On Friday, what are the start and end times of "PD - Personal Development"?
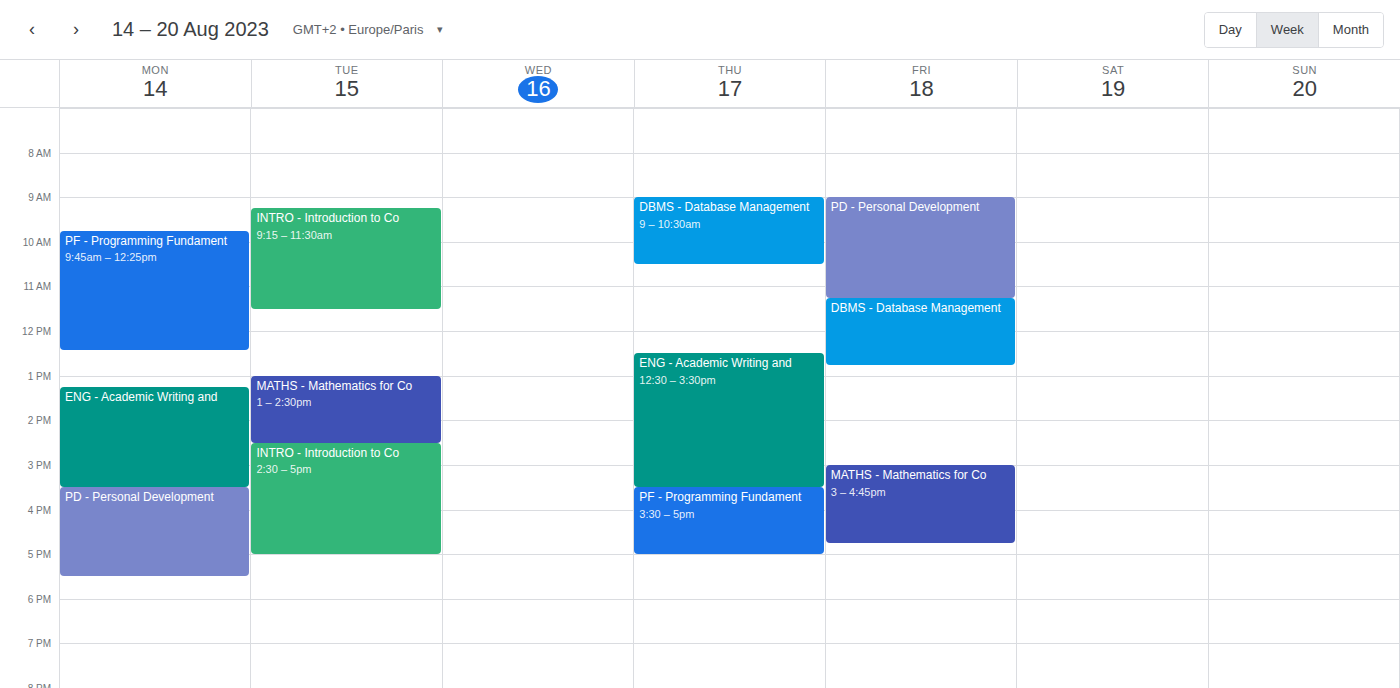
9:00 AM to 11:15 AM